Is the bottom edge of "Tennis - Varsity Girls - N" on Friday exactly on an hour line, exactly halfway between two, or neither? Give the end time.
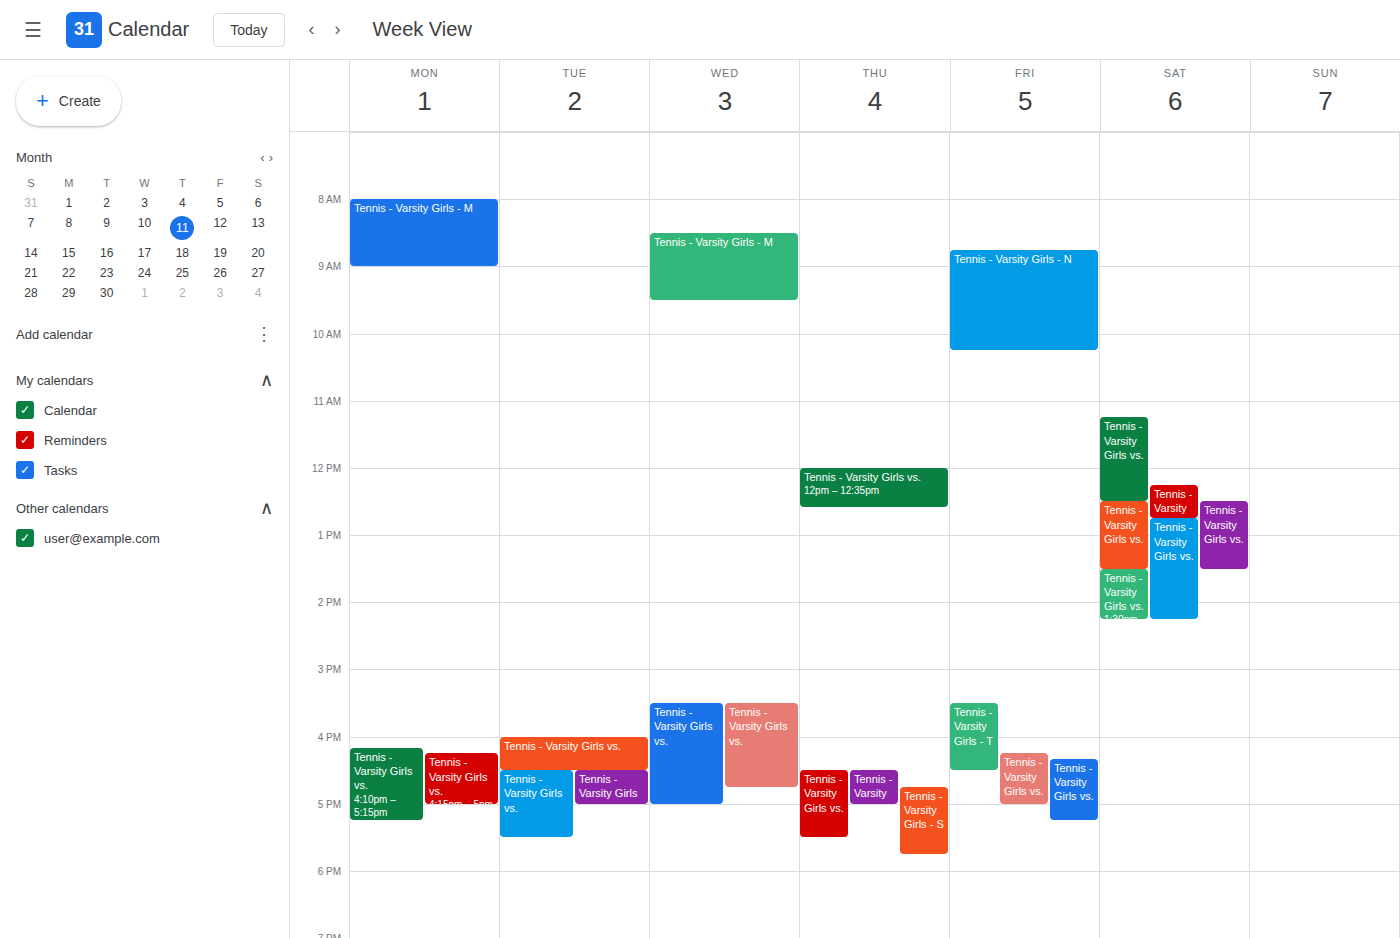
10:15 AM -- neither: a quarter of the way from the 10 AM line to the 11 AM line.